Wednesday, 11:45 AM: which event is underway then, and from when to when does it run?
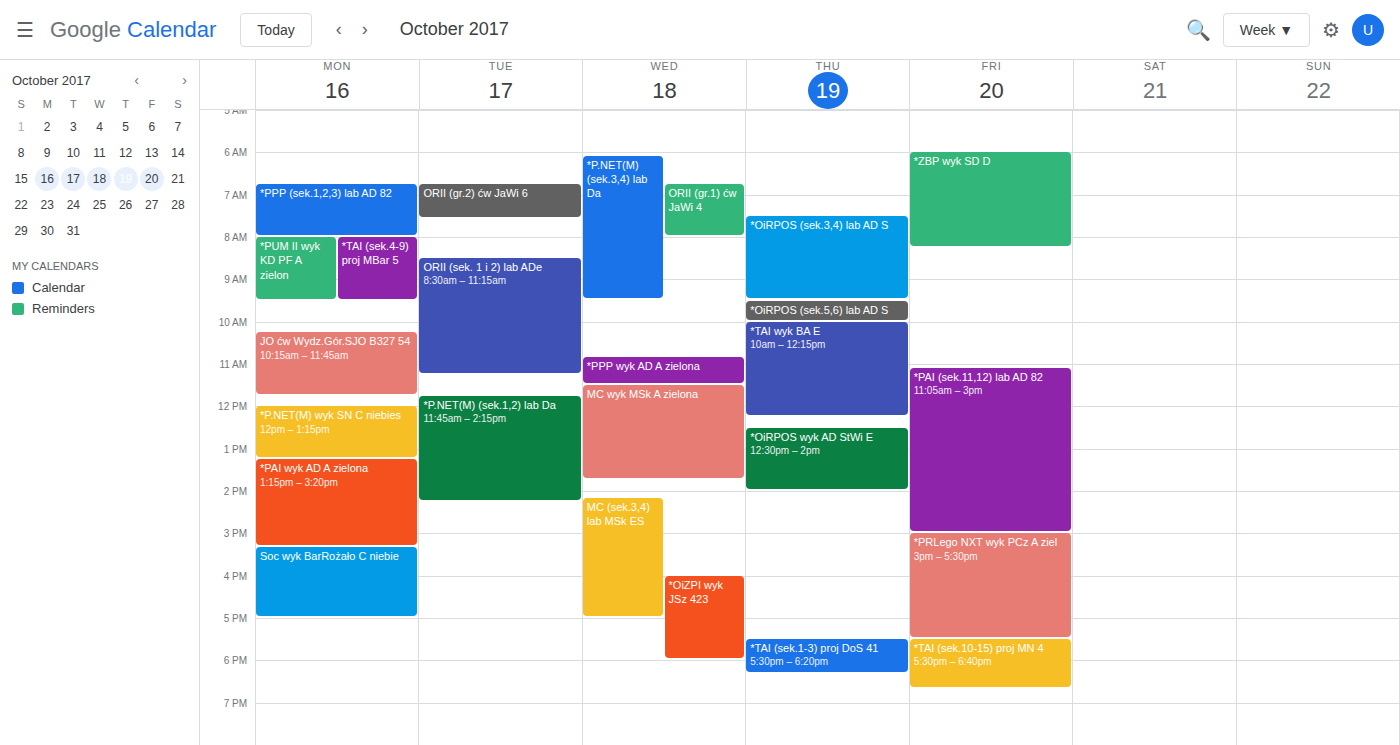
"MC wyk MSk A zielona", 11:30 AM to 1:45 PM